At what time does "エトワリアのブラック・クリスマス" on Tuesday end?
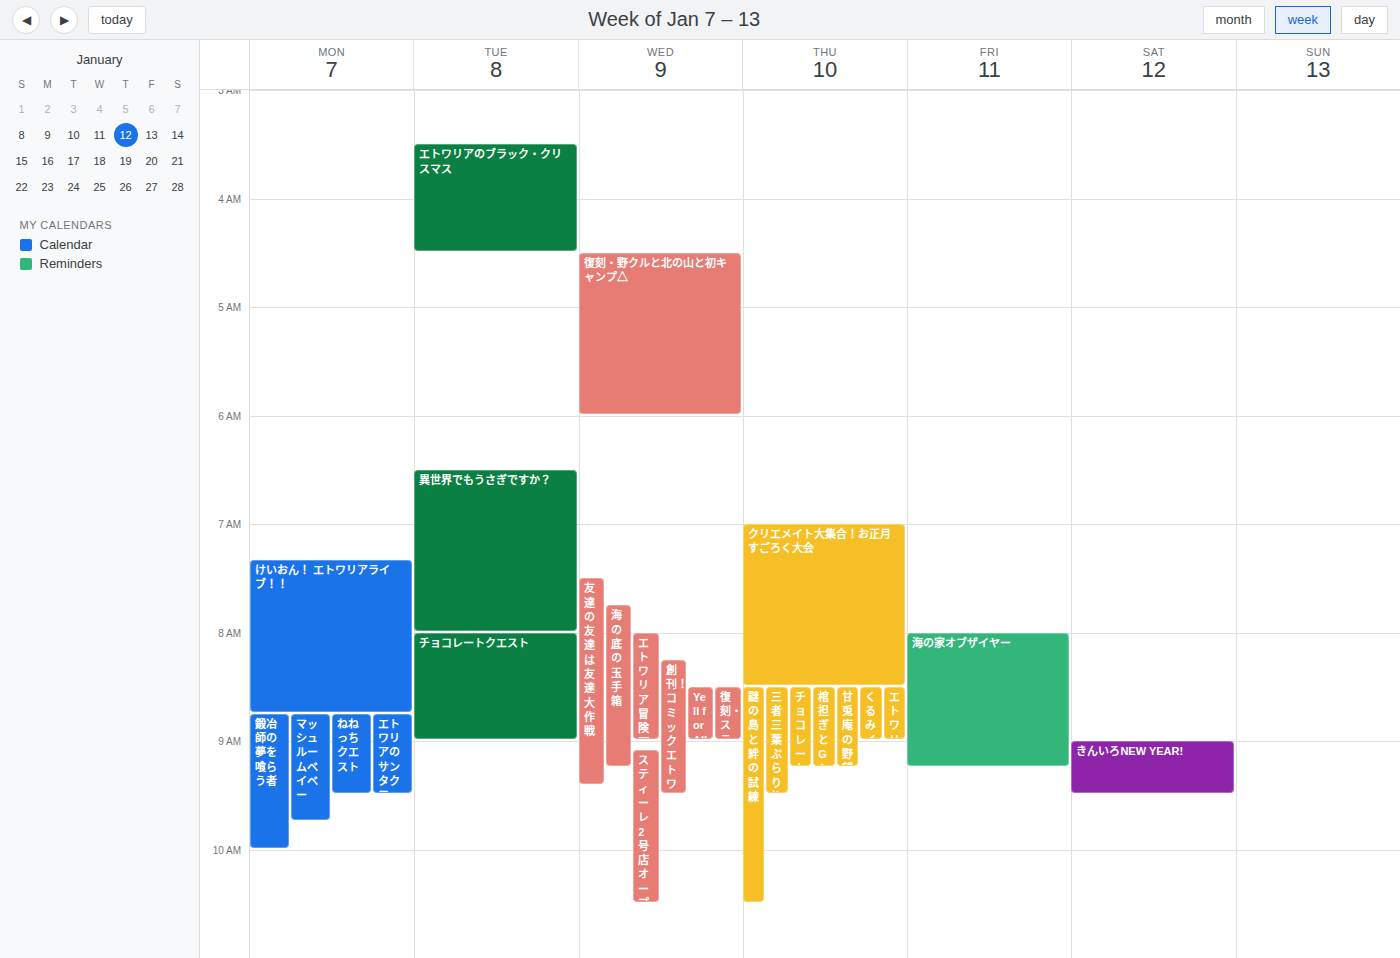
4:30 AM